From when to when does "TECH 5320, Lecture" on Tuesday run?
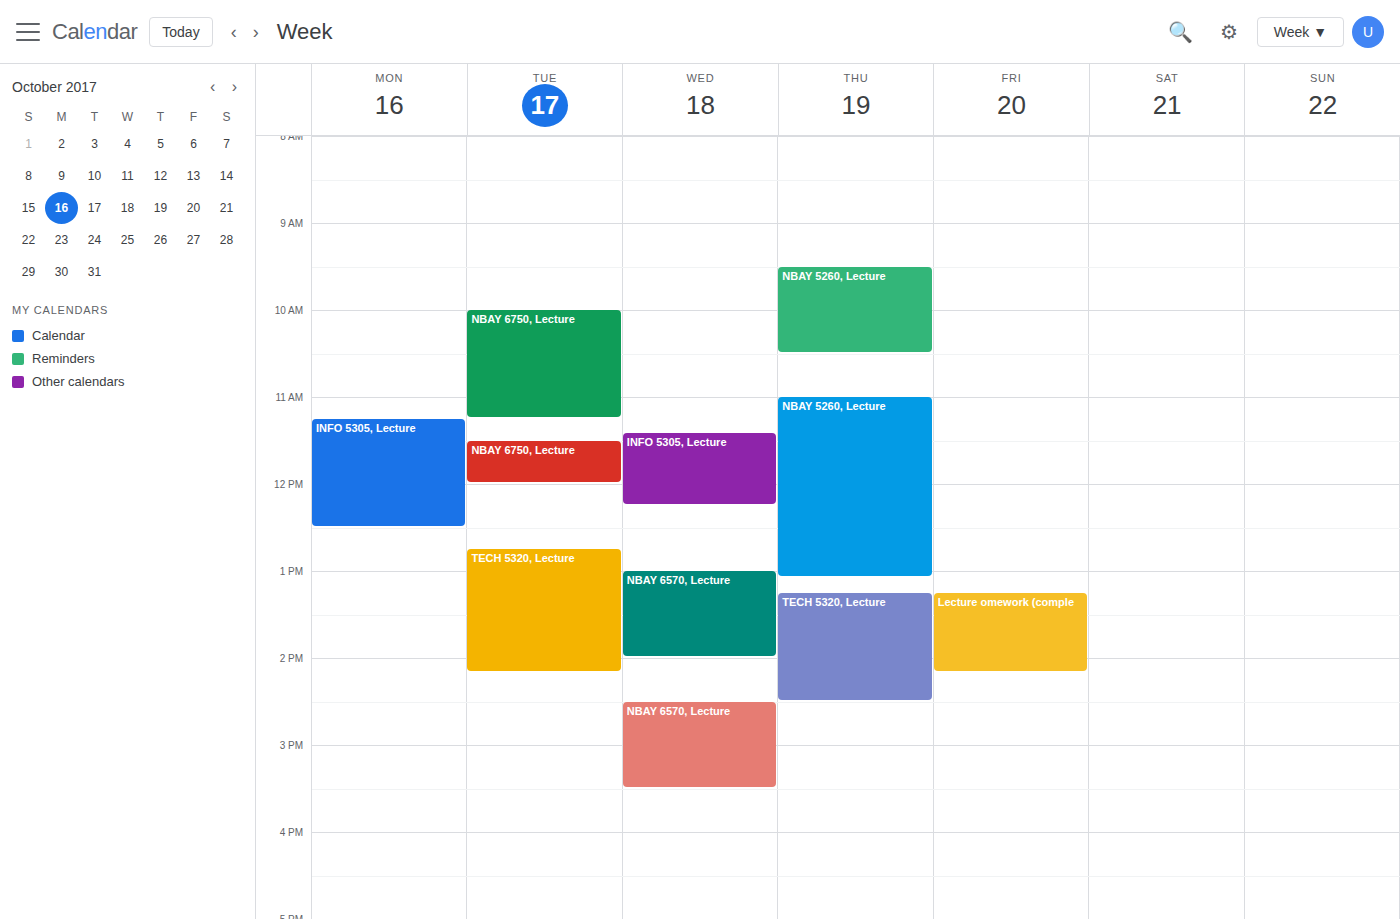
12:45 PM to 2:10 PM